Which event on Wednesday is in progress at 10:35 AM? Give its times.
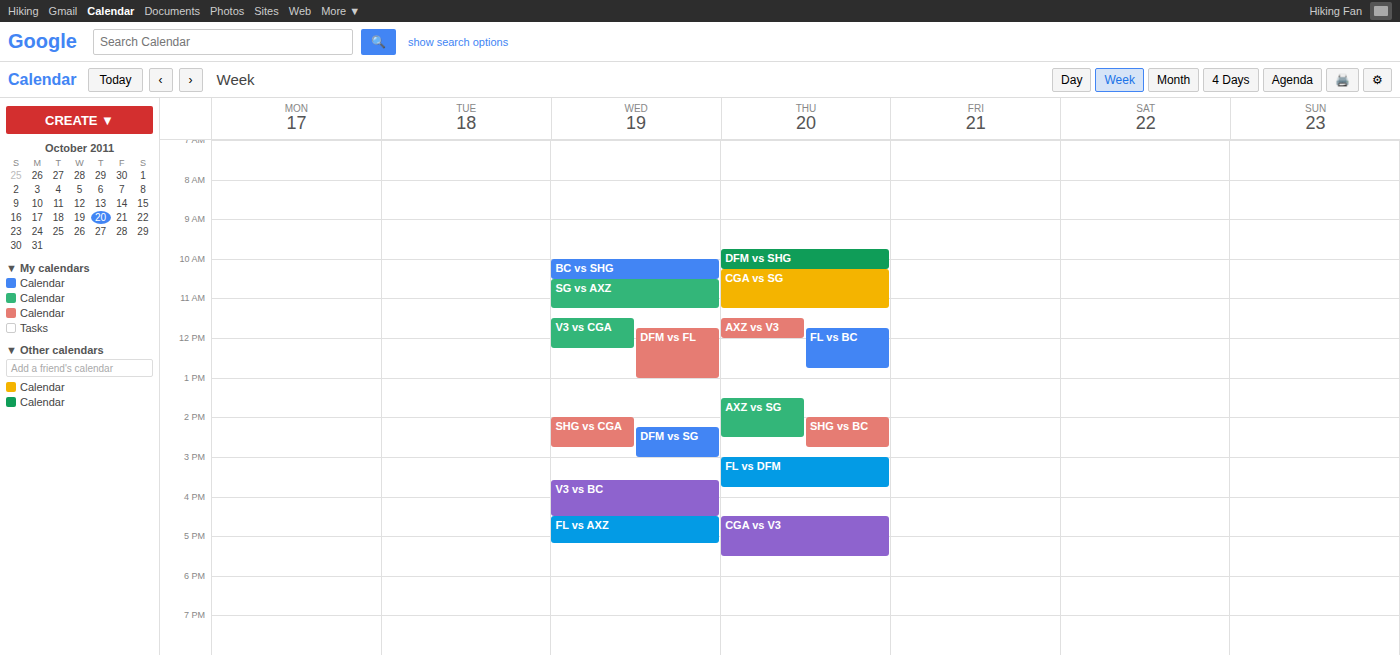
"SG vs AXZ", 10:30 AM to 11:15 AM